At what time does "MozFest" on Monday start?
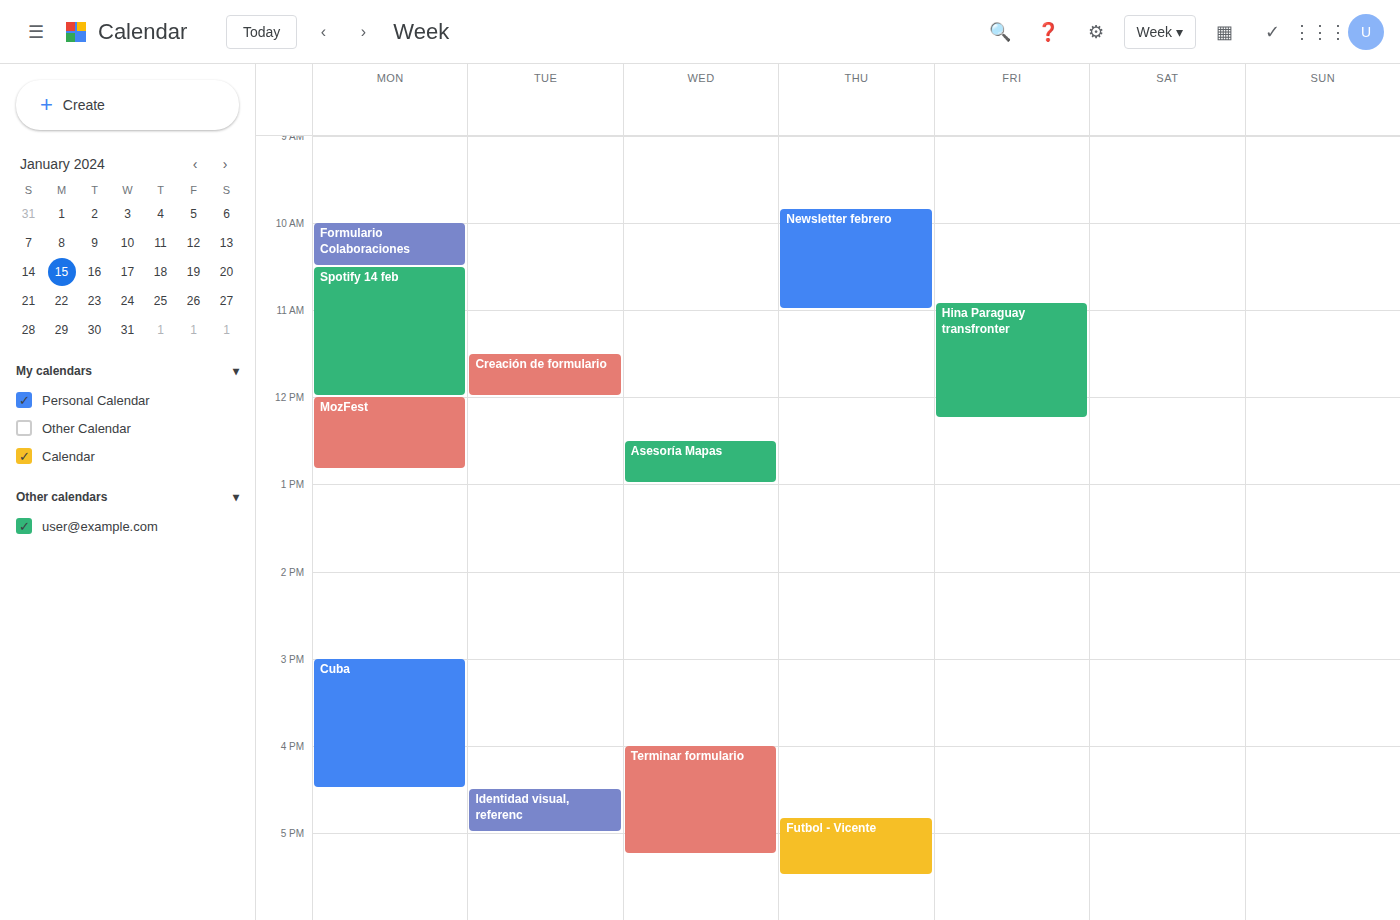
12:00 PM